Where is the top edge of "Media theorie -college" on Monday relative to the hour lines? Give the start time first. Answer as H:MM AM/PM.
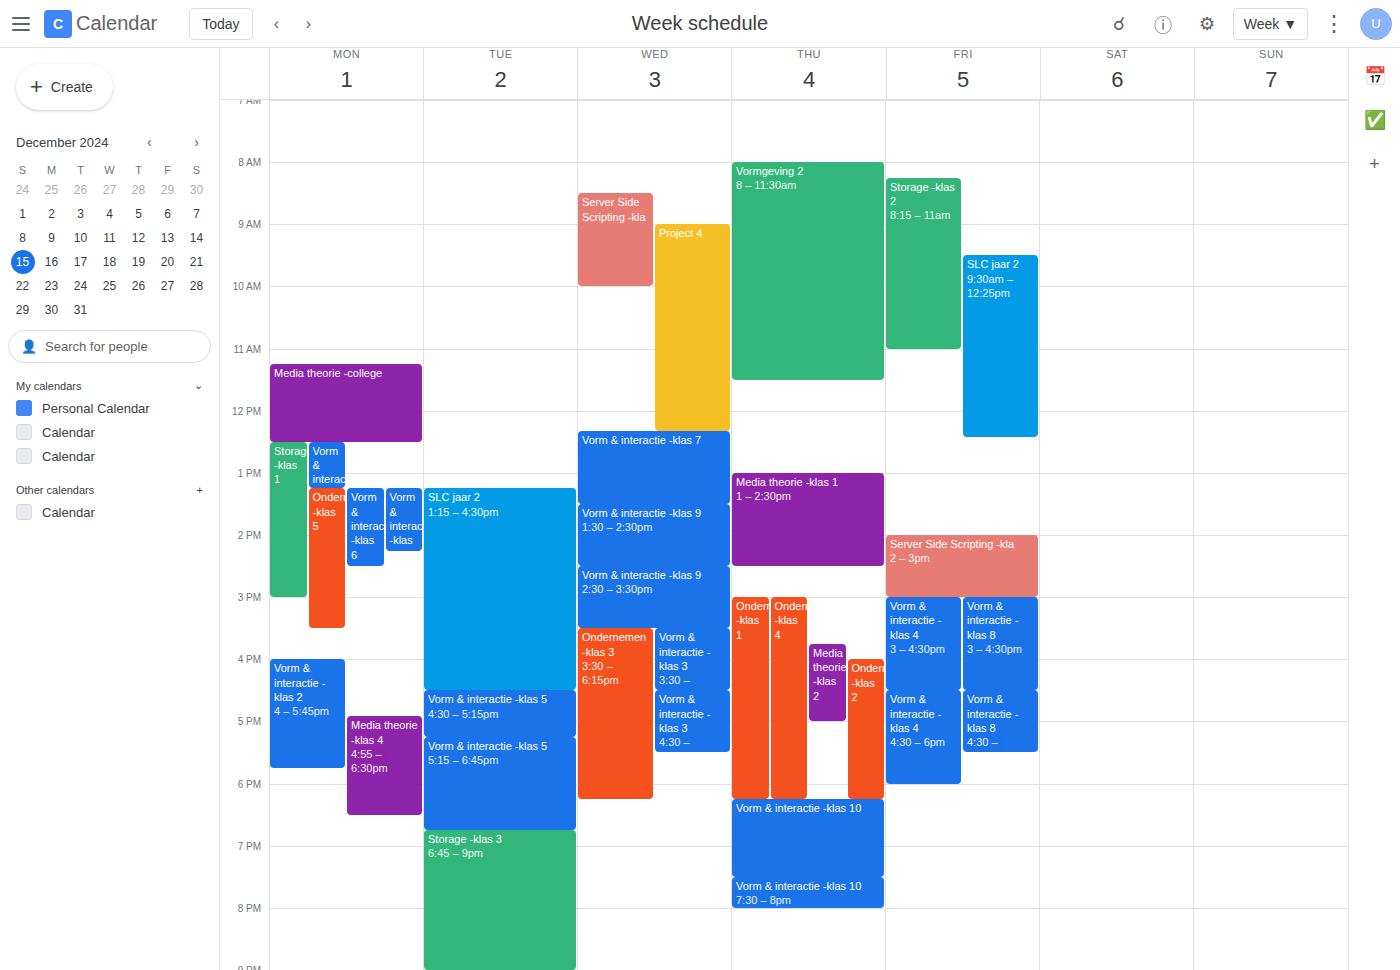
11:15 AM -- neither: a quarter of the way from the 11 AM line to the 12 PM line.